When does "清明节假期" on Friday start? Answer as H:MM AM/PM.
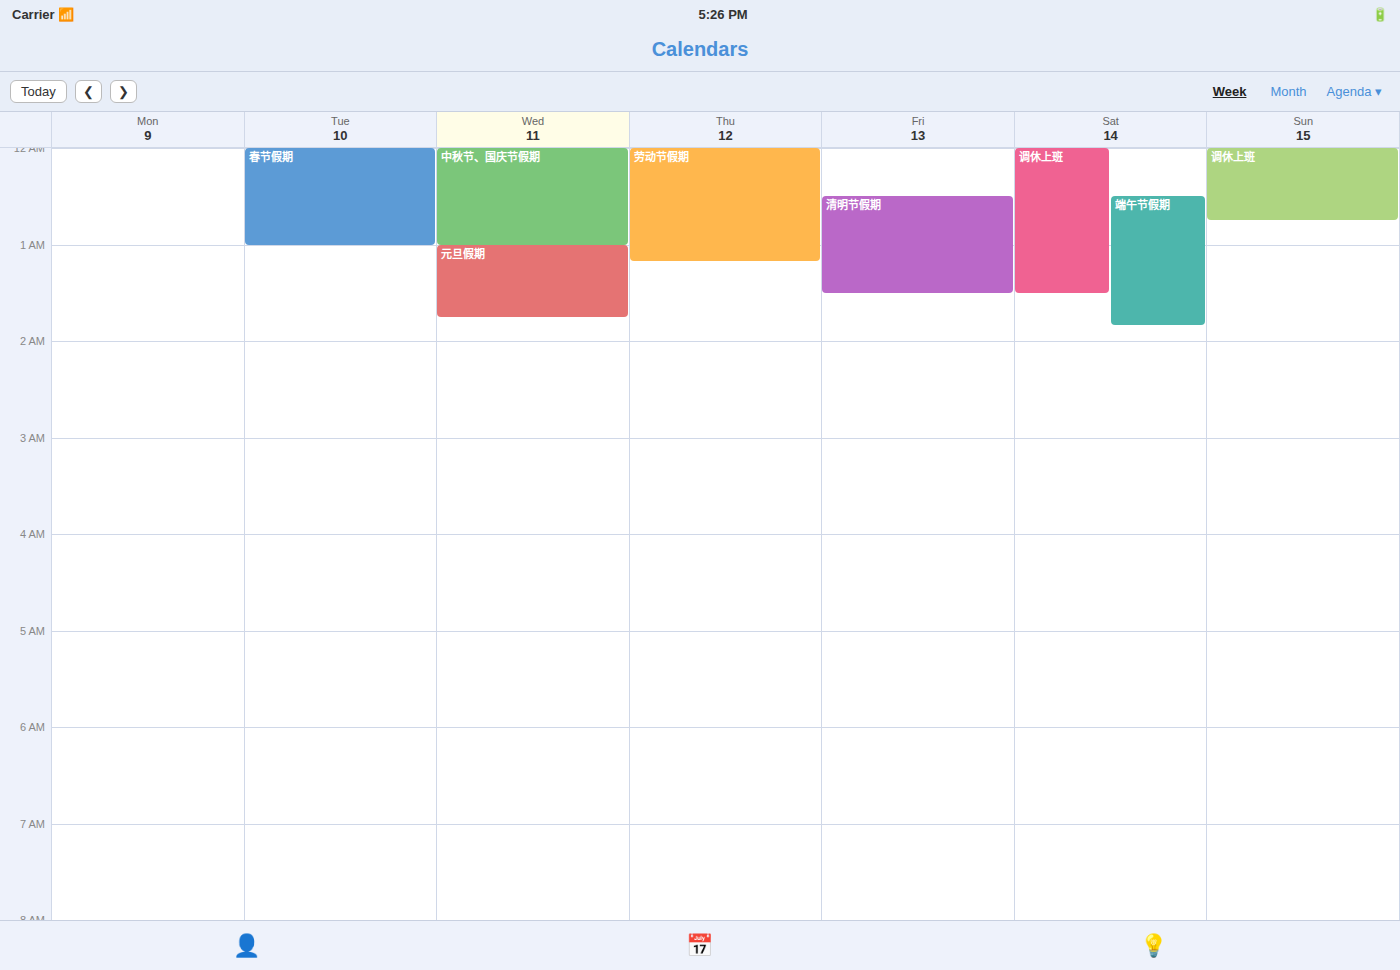
12:30 AM